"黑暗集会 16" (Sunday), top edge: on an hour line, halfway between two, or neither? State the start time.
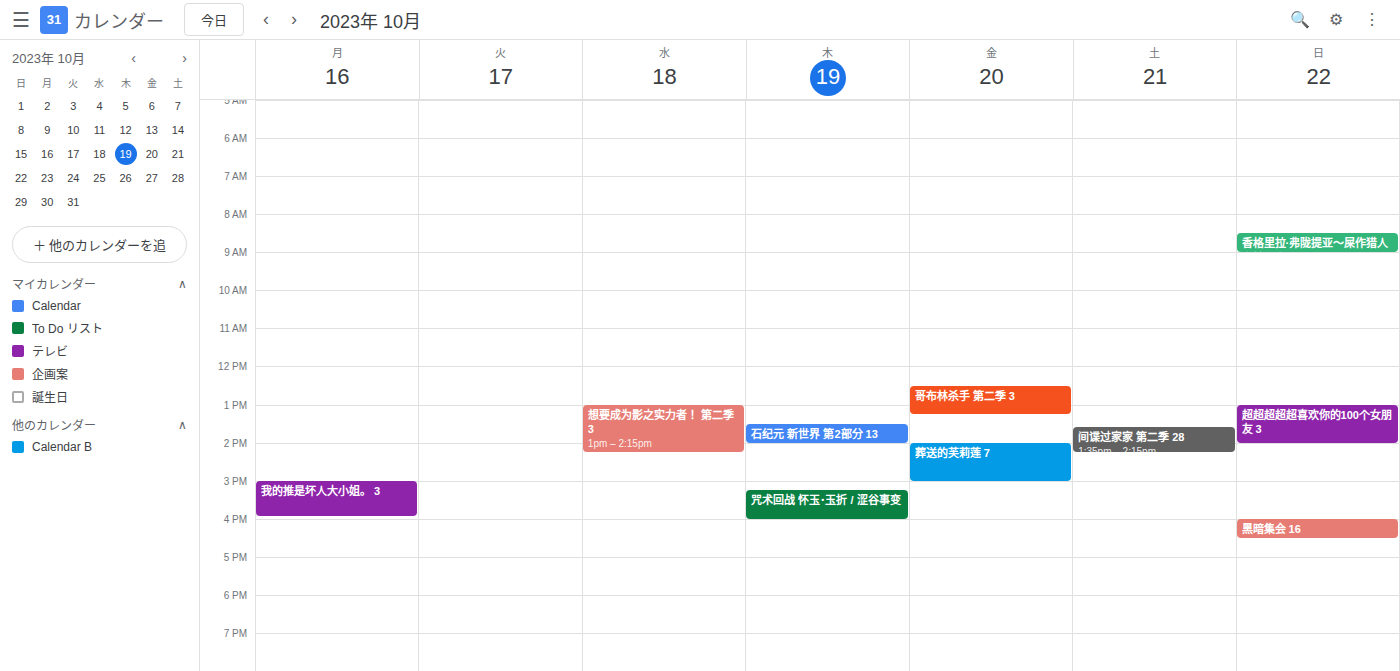
4:00 PM -- exactly on the 4 PM line.